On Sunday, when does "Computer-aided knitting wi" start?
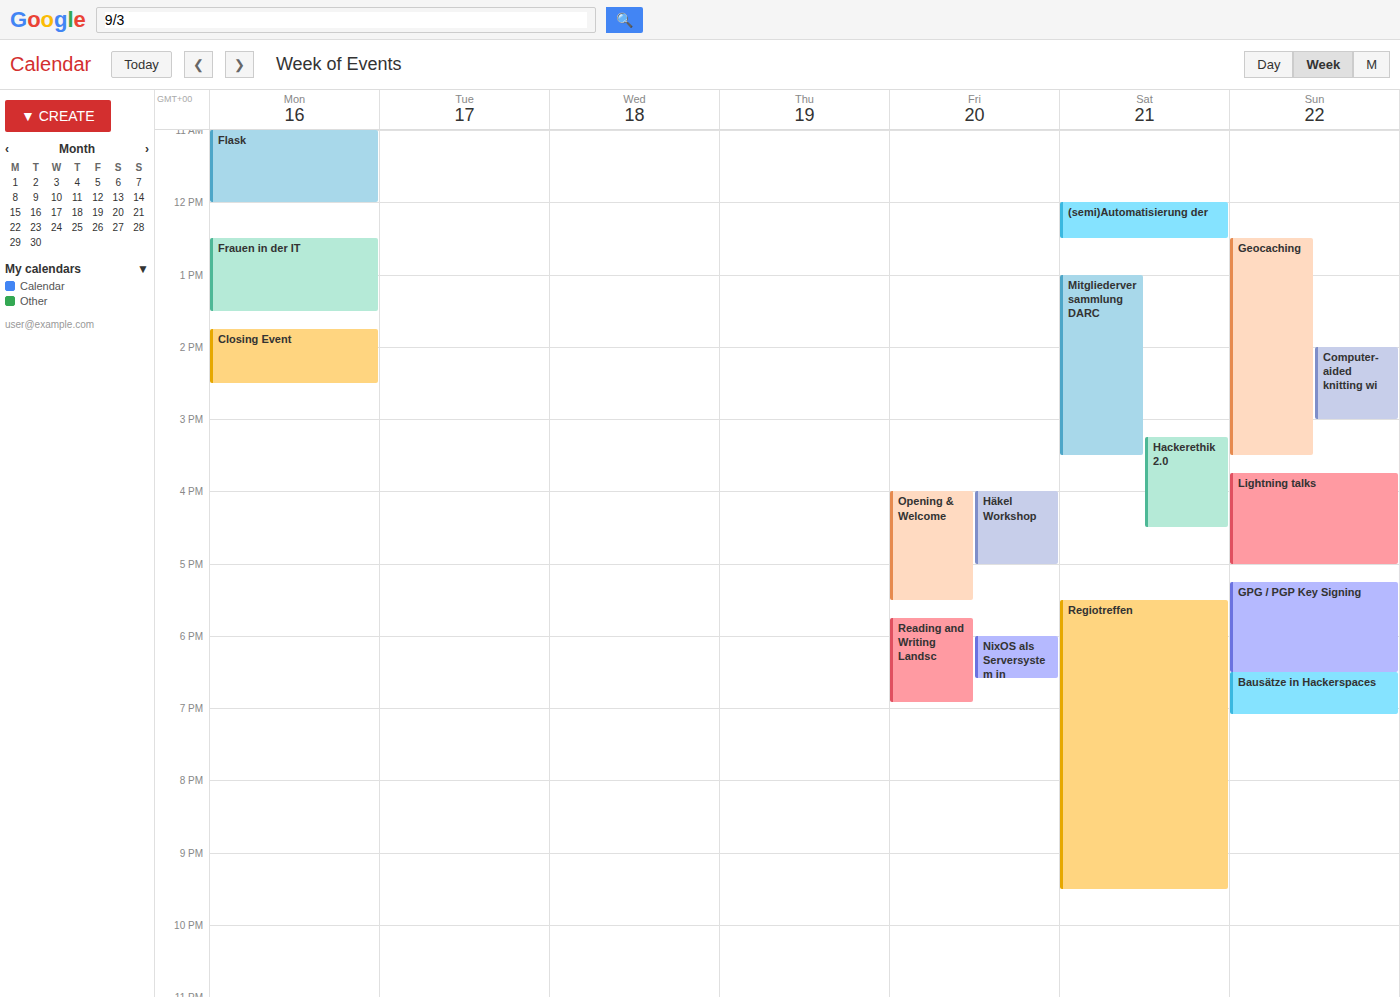
2:00 PM